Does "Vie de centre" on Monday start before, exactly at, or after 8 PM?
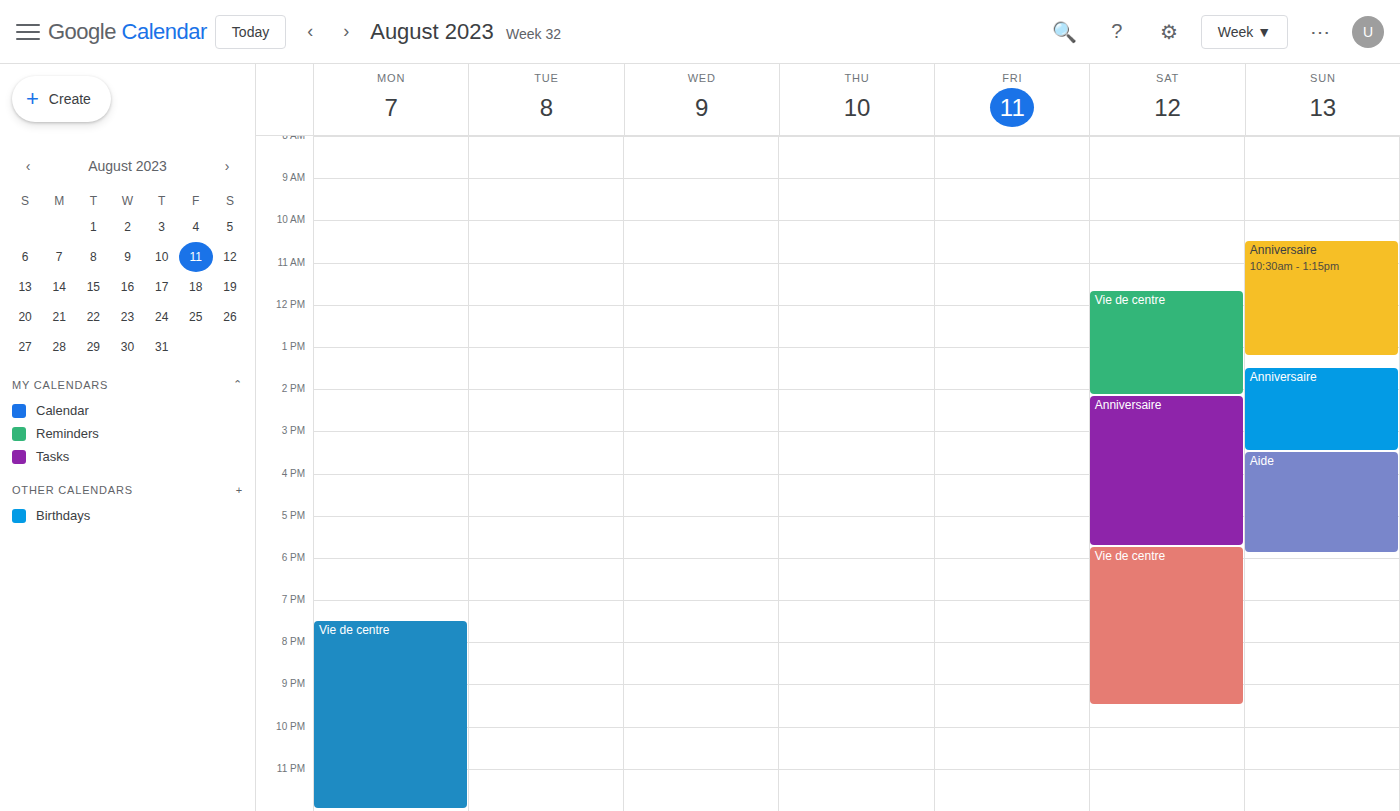
7:30 PM -- before 8 PM, 30 minutes above the 8 PM line.